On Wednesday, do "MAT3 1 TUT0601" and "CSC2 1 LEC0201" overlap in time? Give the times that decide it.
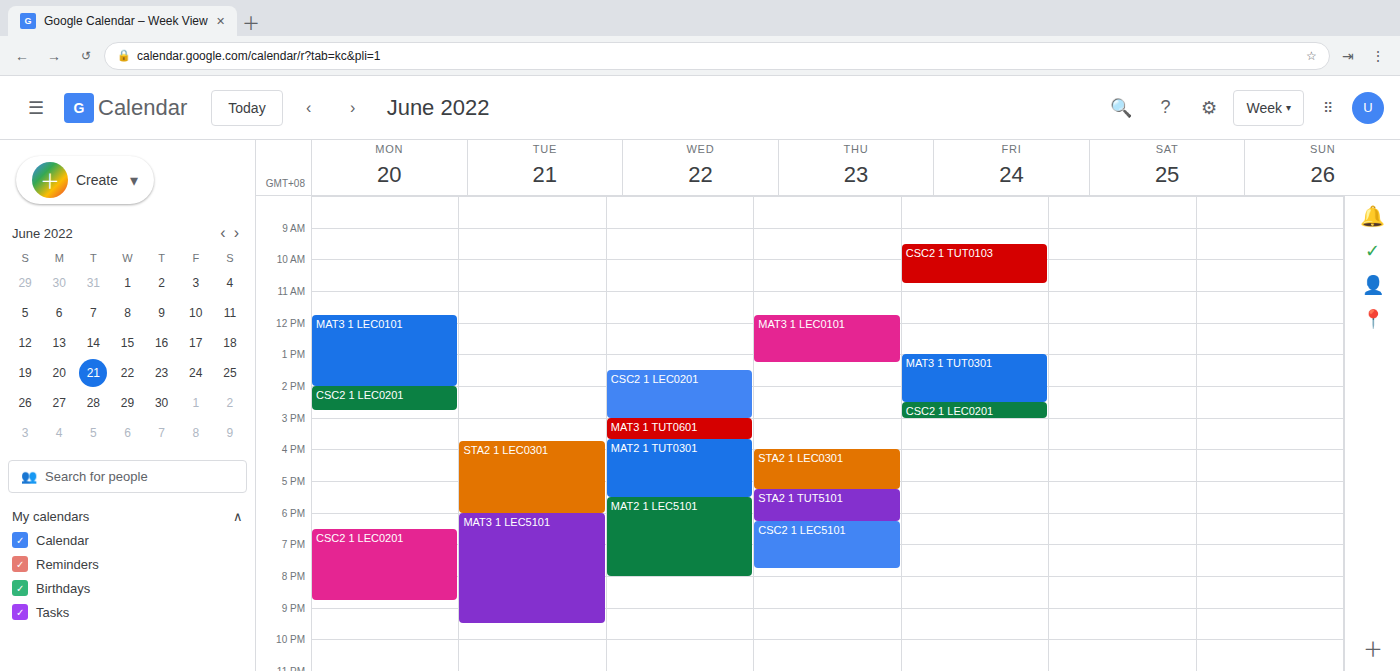
"CSC2 1 LEC0201" ends at 3:00 PM, exactly when "MAT3 1 TUT0601" starts -- they touch but do not overlap.